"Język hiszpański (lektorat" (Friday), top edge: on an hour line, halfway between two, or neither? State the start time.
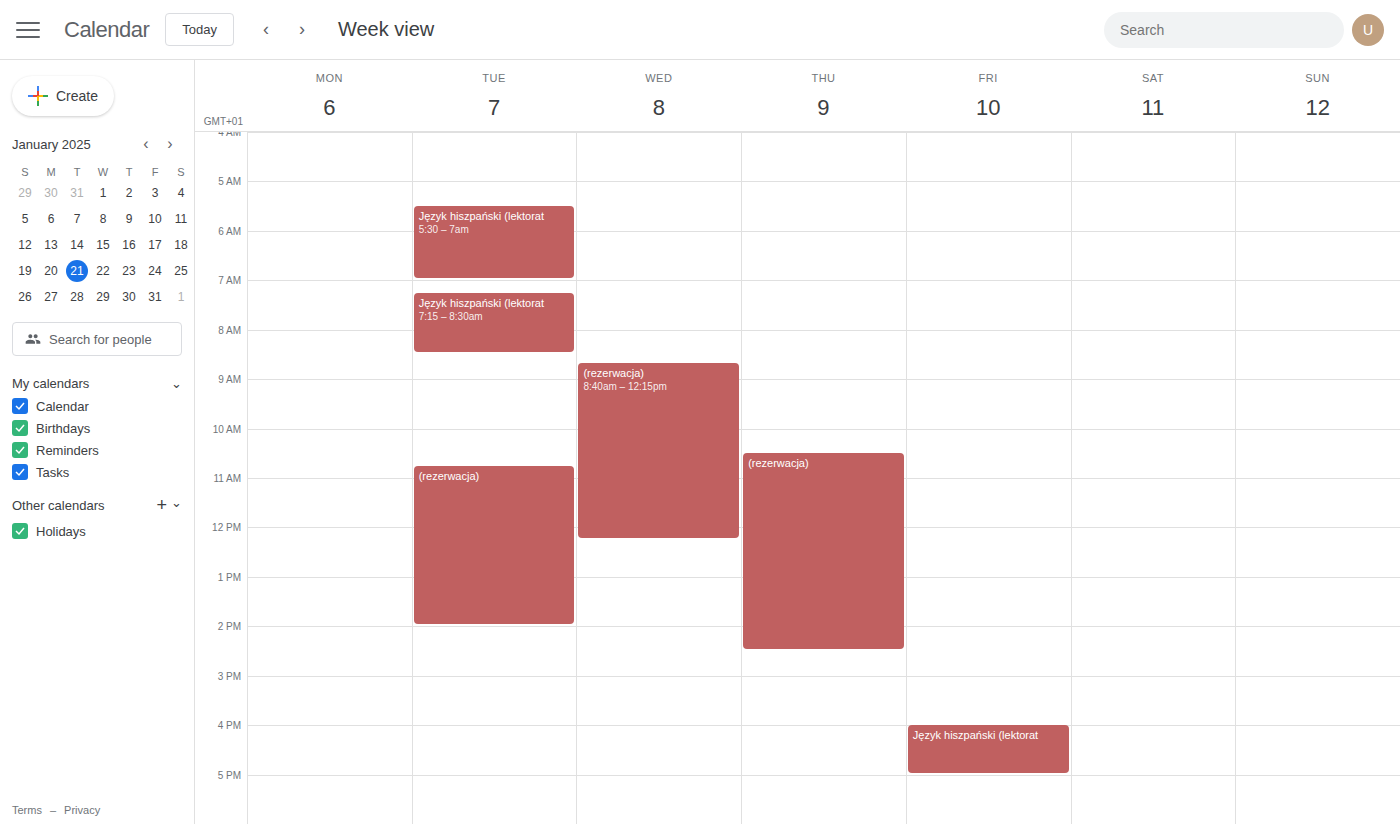
4:00 PM -- exactly on the 4 PM line.